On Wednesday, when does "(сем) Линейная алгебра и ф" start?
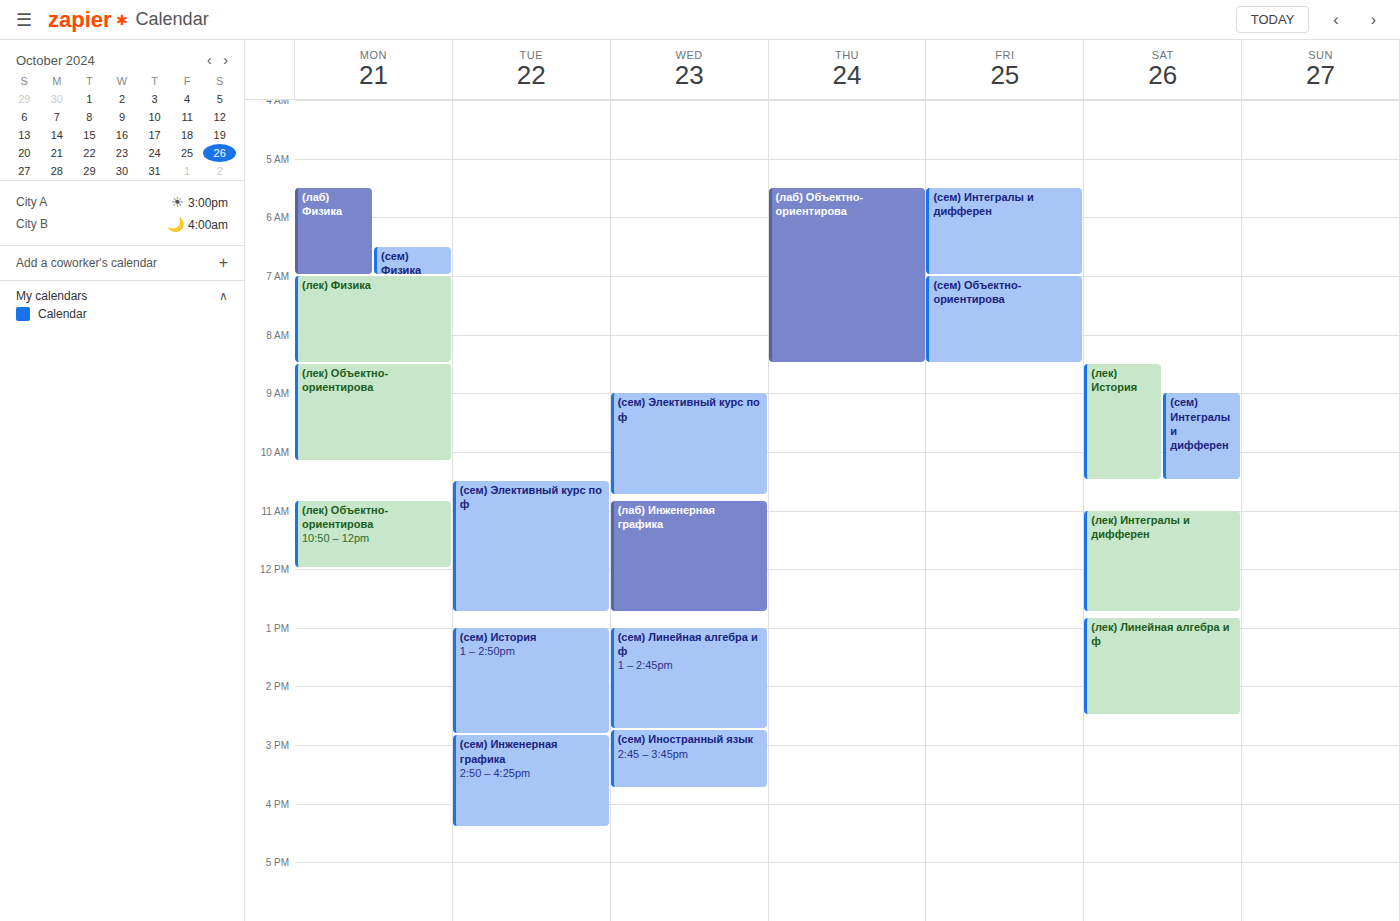
1:00 PM